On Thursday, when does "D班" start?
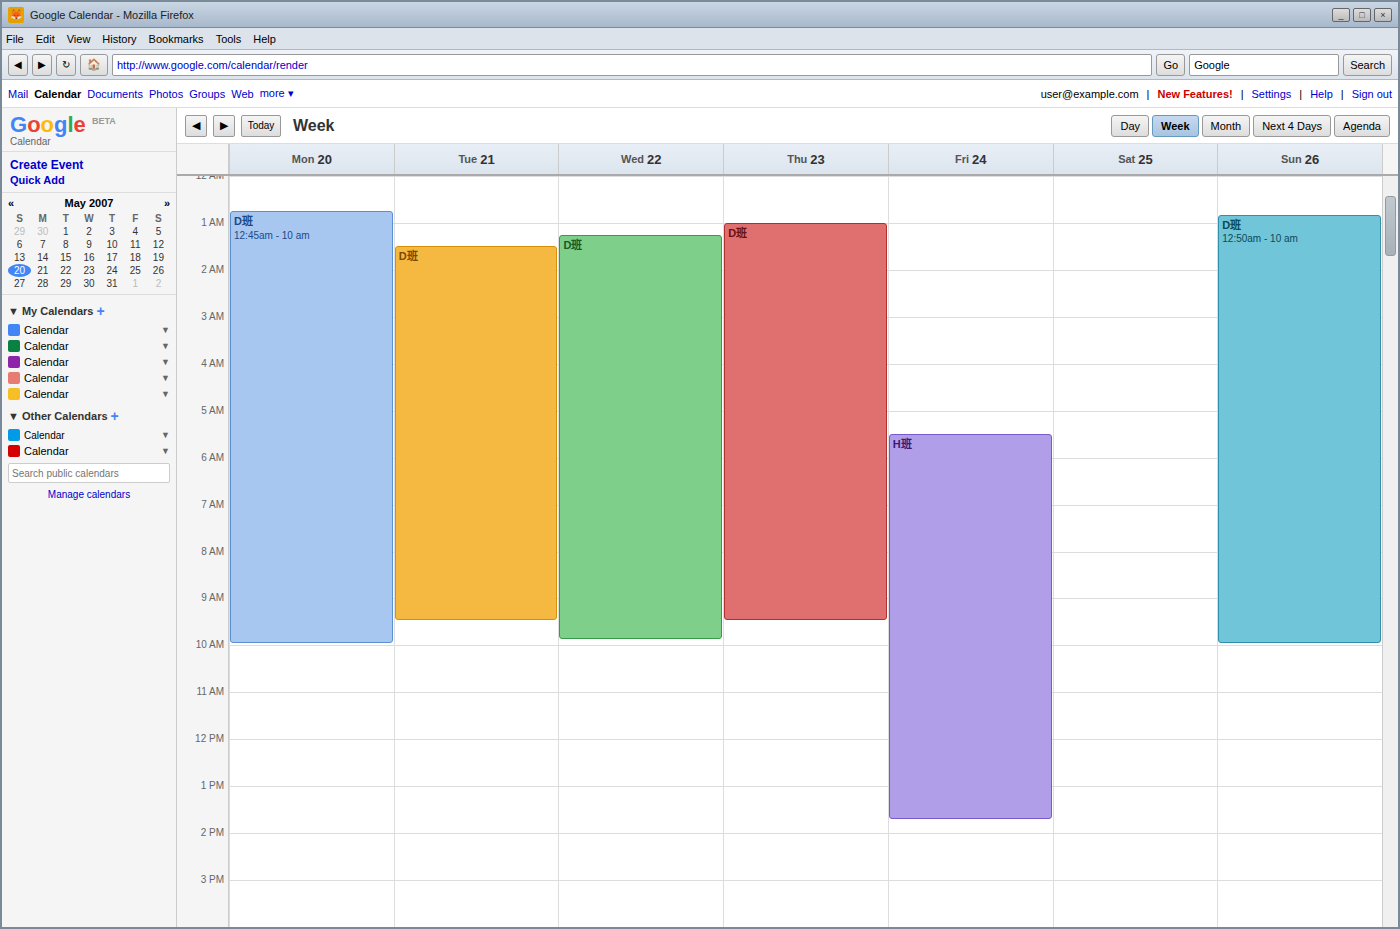
1:00 AM